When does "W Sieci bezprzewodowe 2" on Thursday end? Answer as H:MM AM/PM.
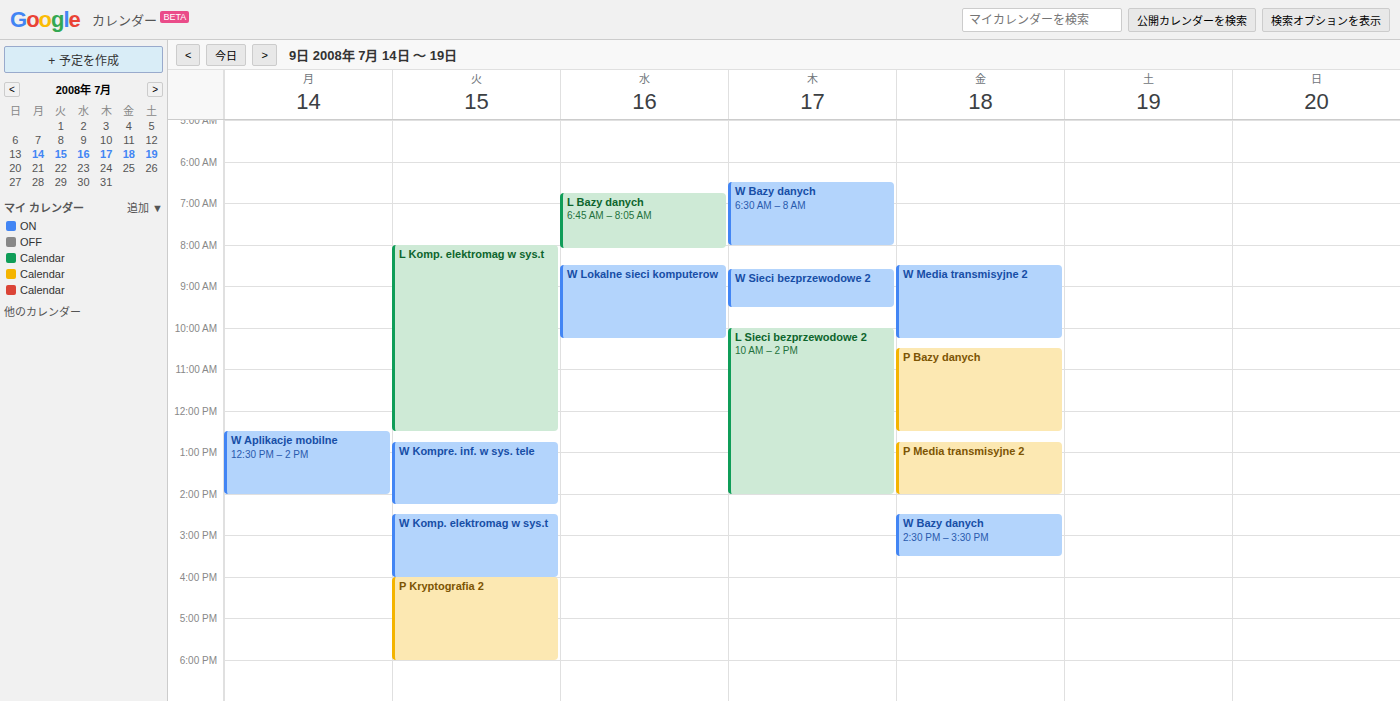
9:30 AM